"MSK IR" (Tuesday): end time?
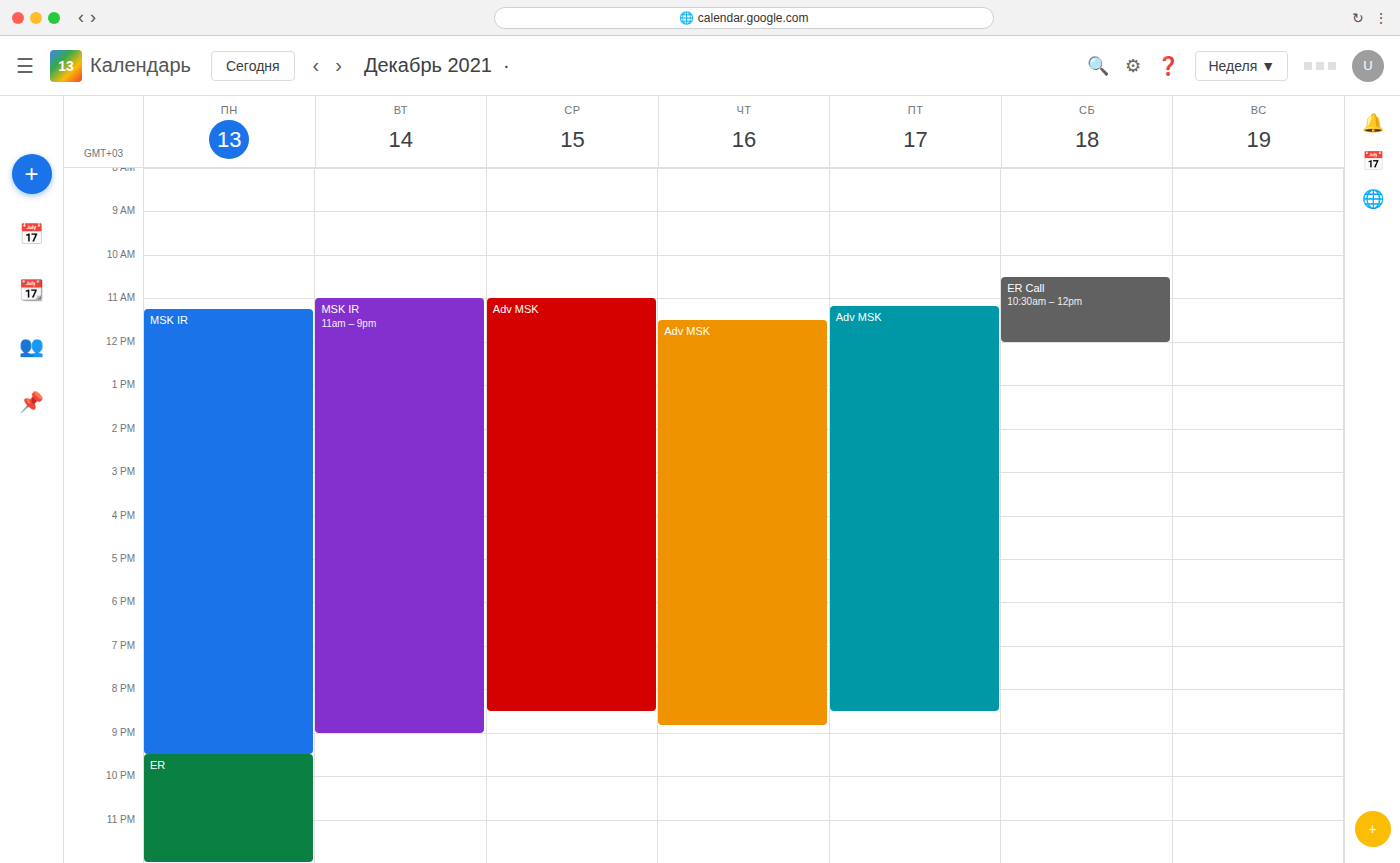
9:00 PM